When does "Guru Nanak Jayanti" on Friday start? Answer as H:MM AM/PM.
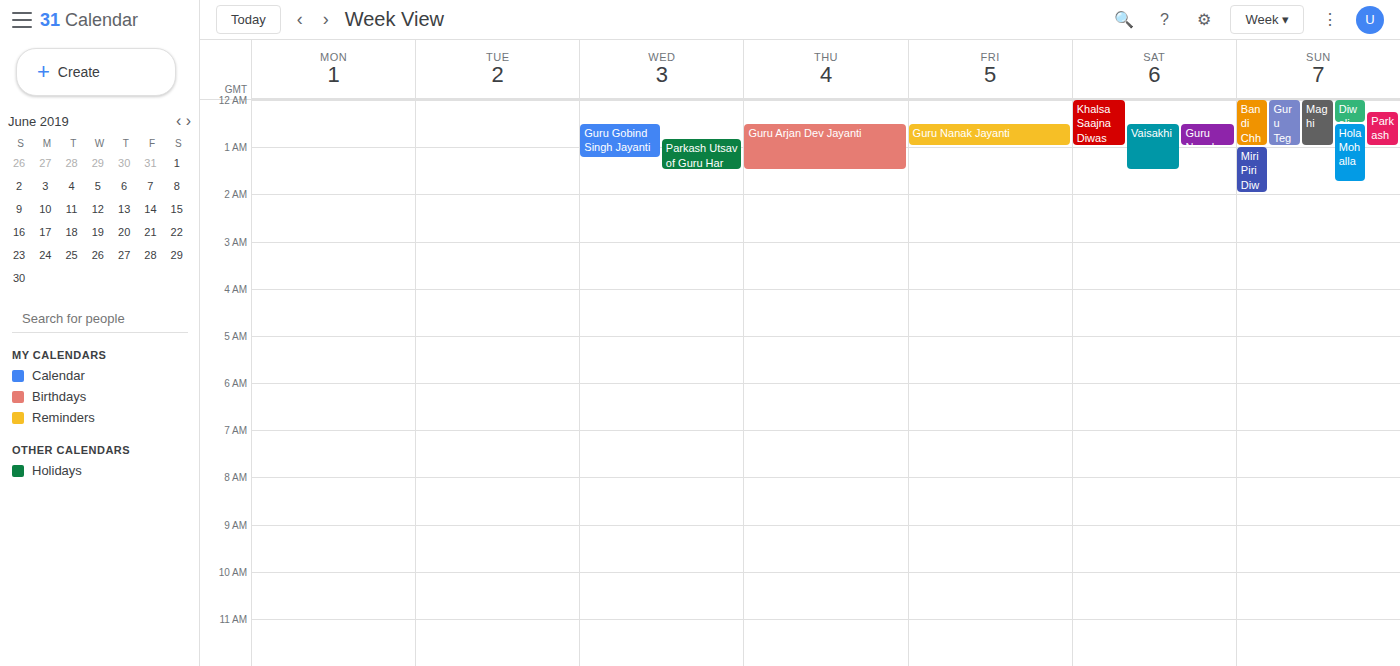
12:30 AM